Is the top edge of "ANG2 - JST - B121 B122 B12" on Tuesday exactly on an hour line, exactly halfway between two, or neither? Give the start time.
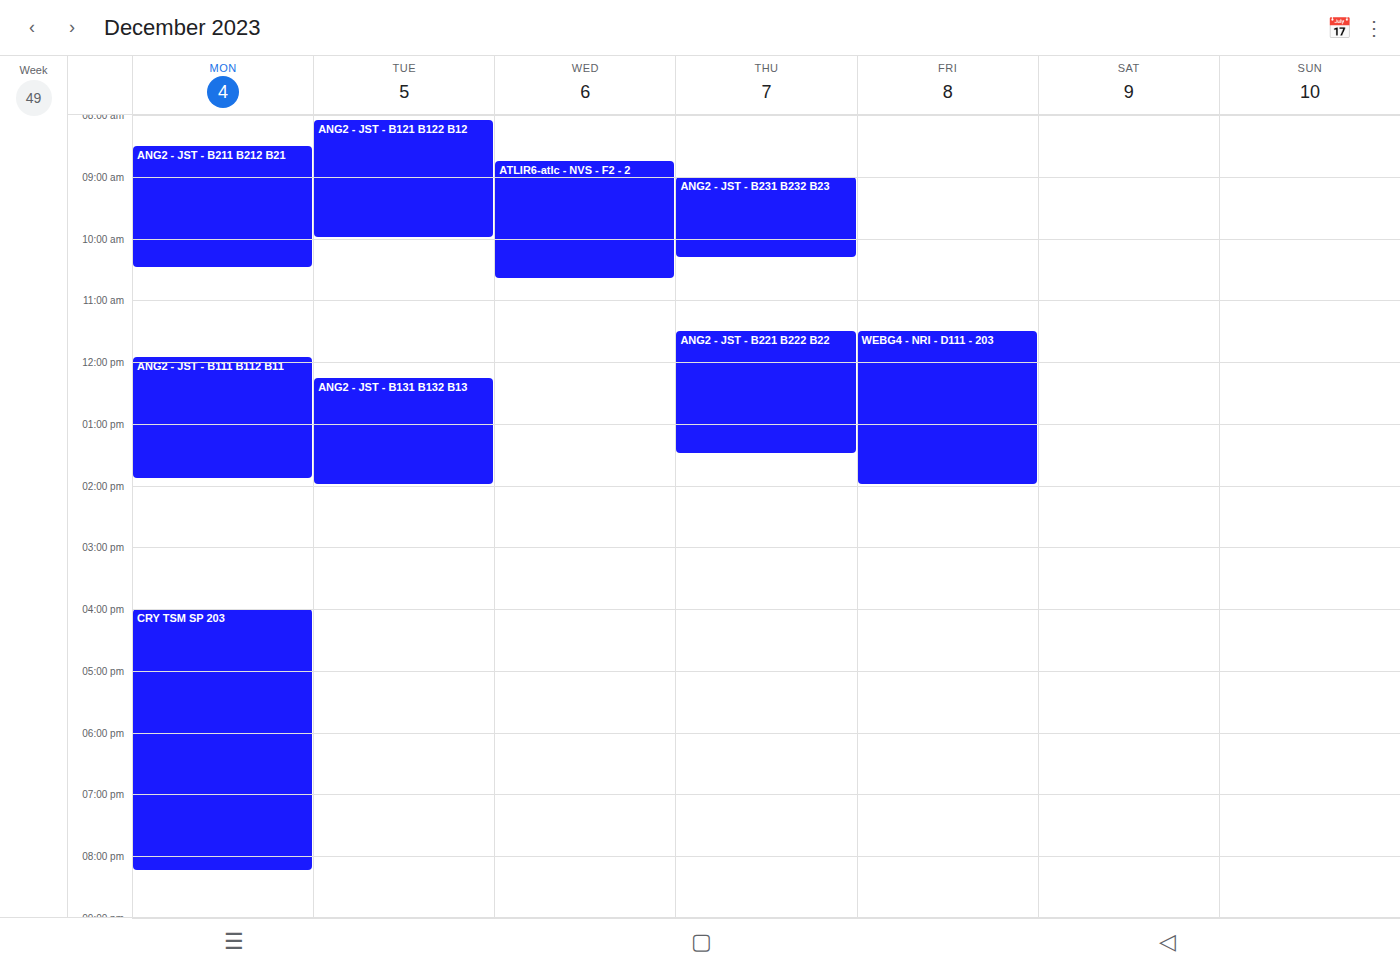
8:05 AM -- neither: 5 minutes below the 8 AM line and 55 minutes above the 9 AM line.